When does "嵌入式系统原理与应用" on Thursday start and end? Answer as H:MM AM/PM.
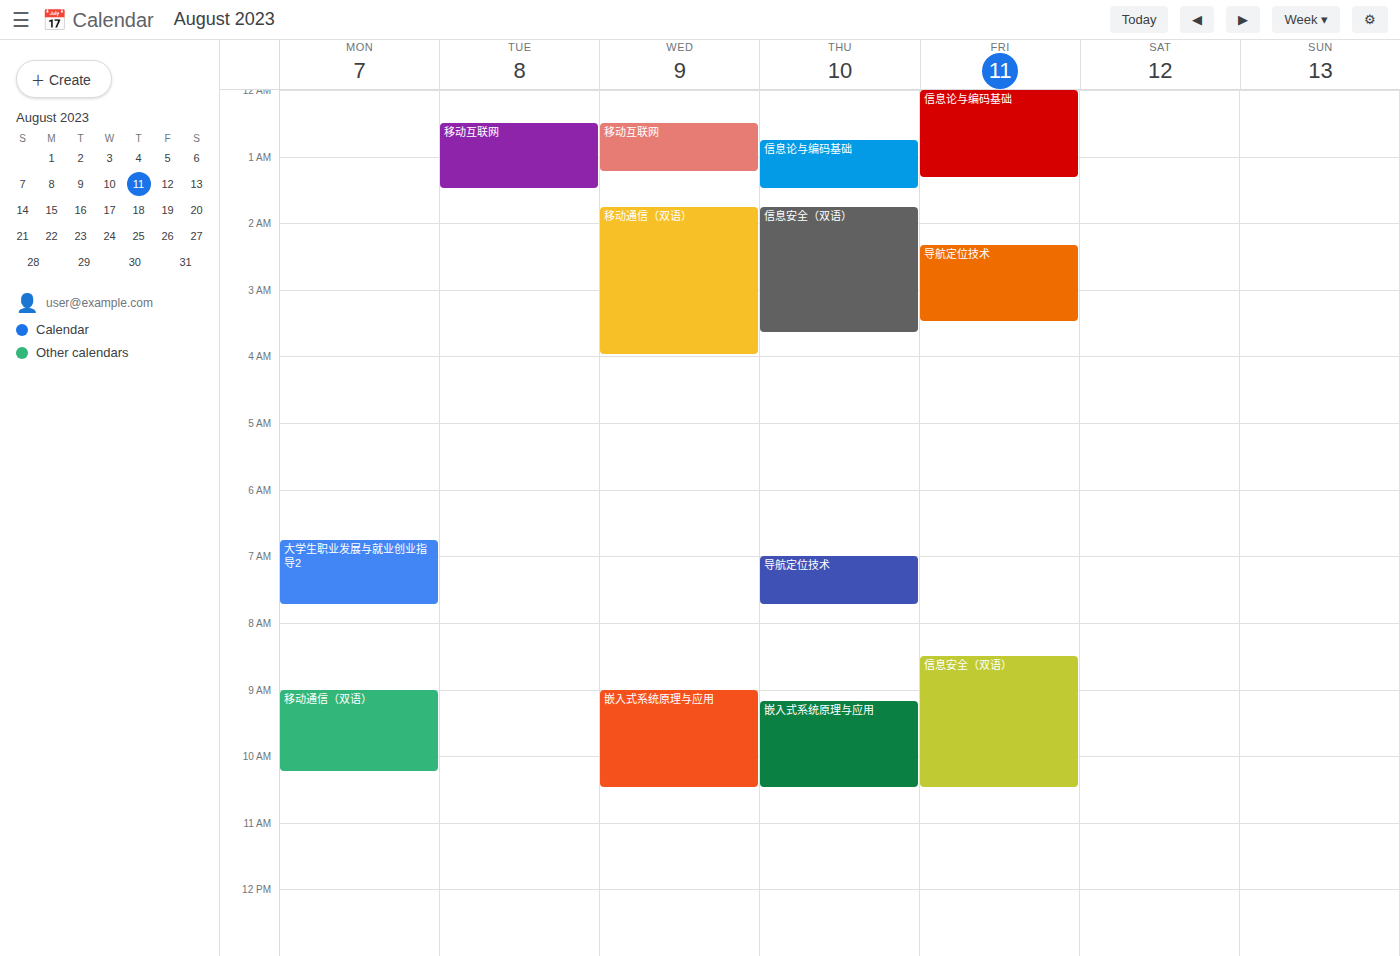
9:10 AM to 10:30 AM